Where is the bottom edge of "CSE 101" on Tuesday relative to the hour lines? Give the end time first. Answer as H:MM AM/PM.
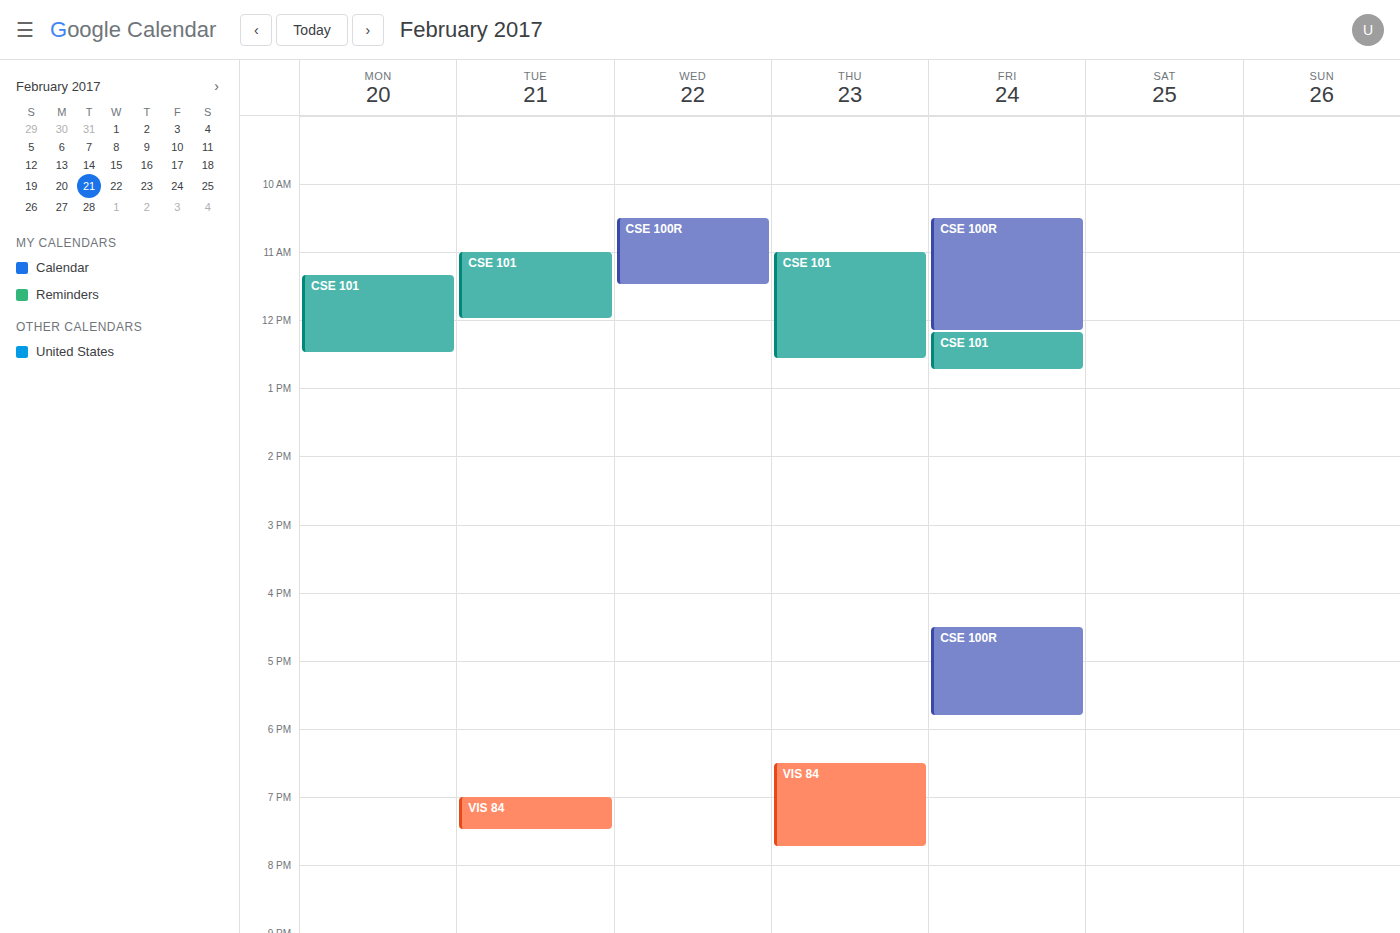
12:00 PM -- exactly on the 12 PM line.